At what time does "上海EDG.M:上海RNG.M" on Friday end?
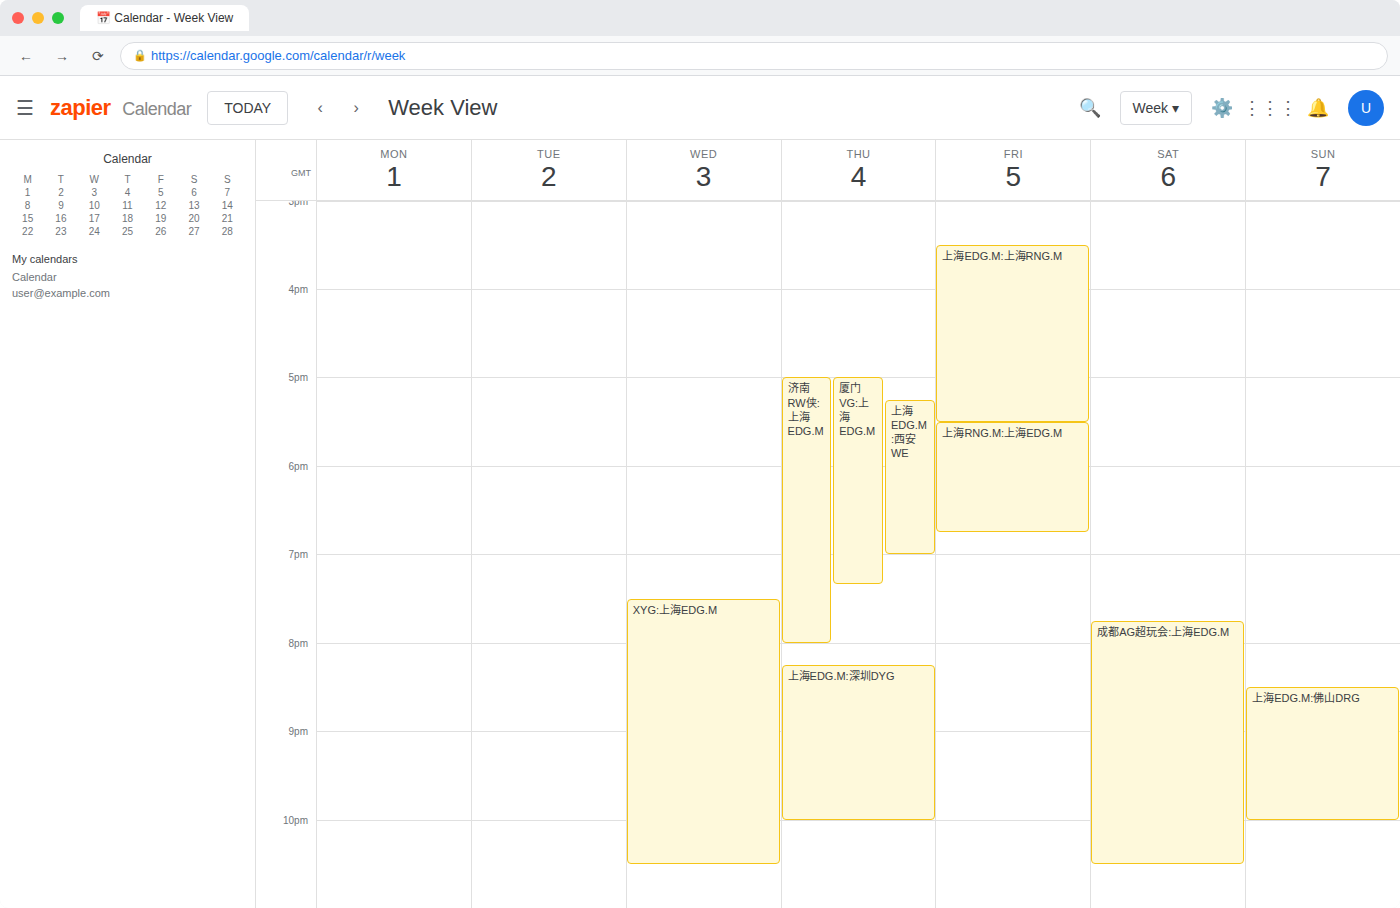
5:30 PM